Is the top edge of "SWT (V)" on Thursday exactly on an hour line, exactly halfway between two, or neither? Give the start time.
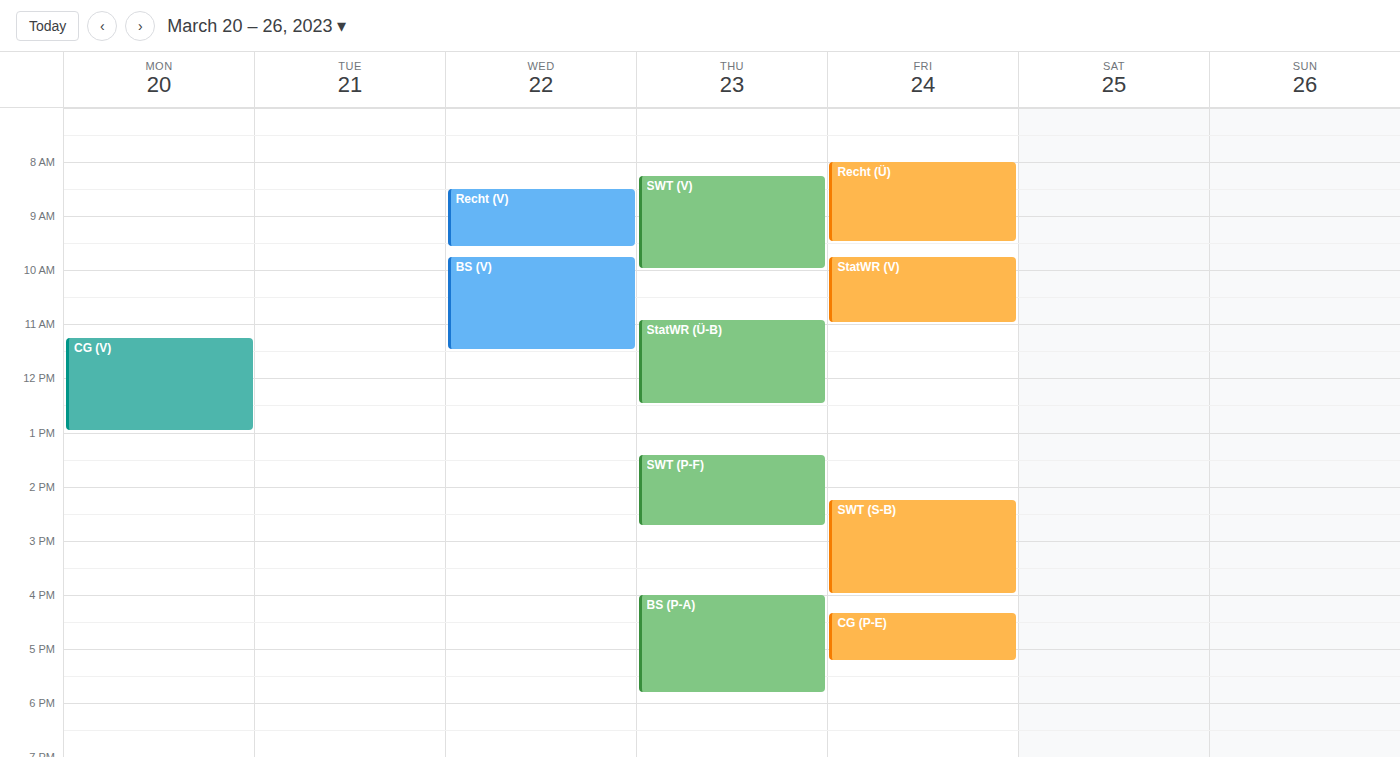
08:15 -- neither: a quarter of the way from the 08:00 line to the 09:00 line.